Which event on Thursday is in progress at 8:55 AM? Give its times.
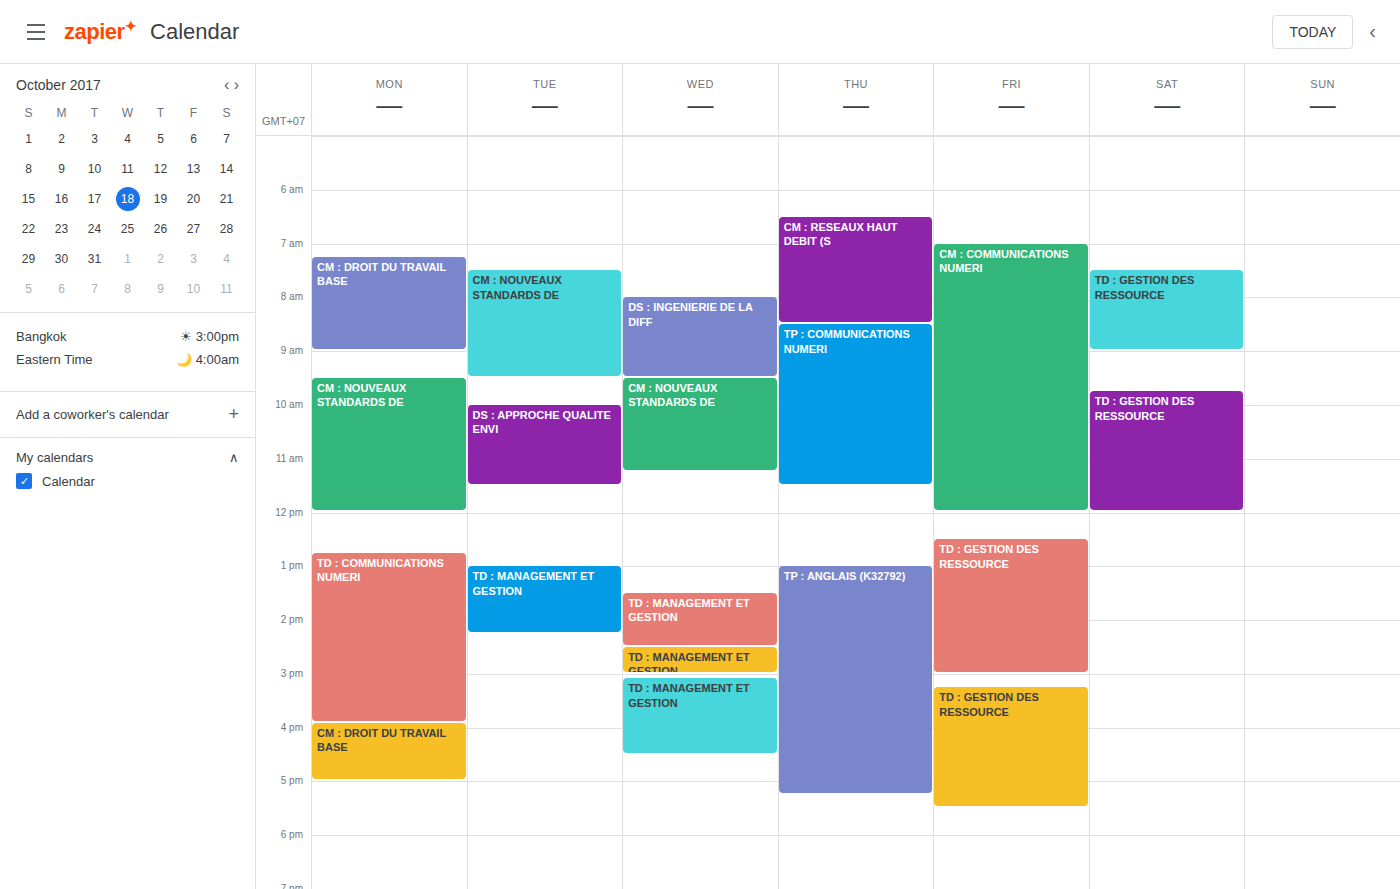
"TP : COMMUNICATIONS NUMERI", 8:30 AM to 11:30 AM